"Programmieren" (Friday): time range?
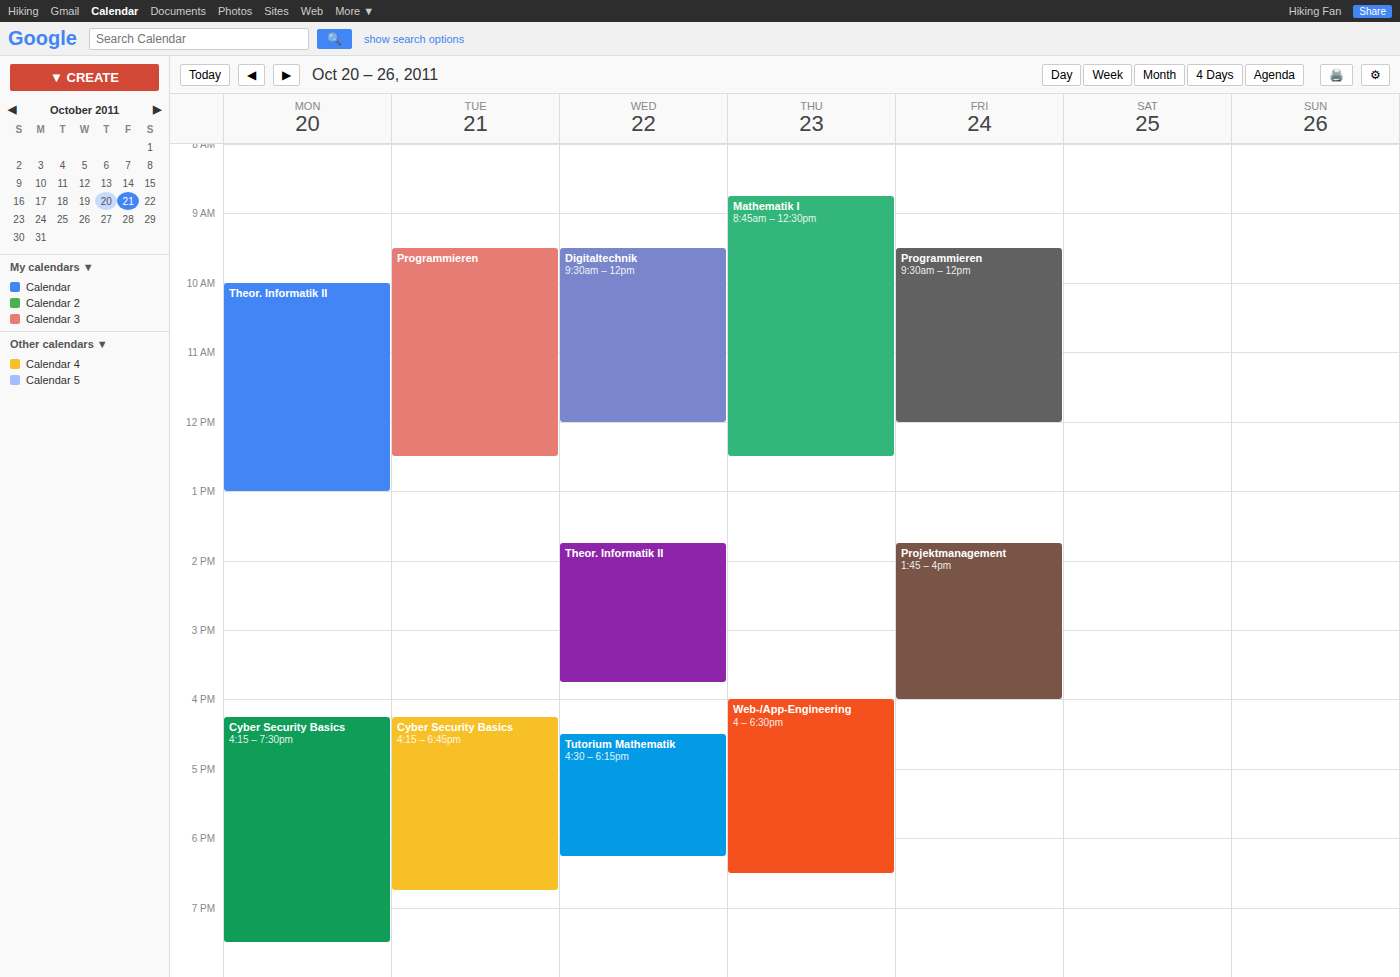
9:30 AM to 12:00 PM